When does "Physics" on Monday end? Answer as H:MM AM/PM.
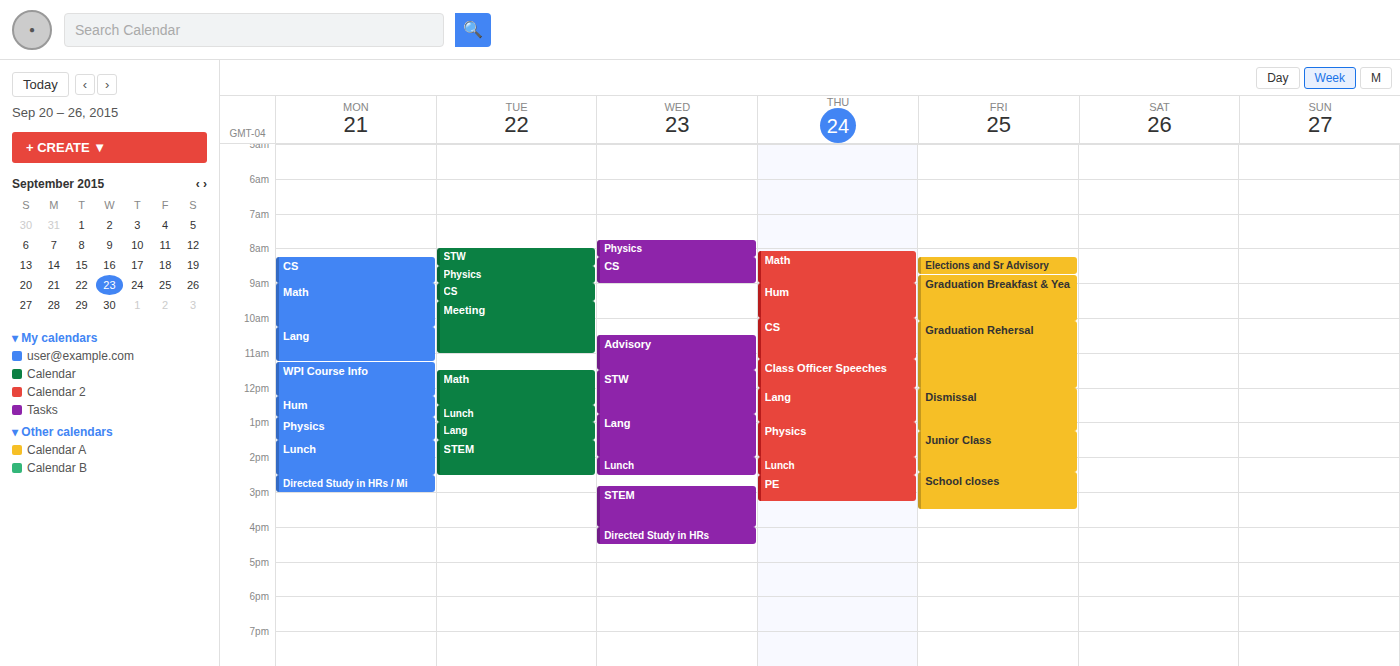
1:30 PM